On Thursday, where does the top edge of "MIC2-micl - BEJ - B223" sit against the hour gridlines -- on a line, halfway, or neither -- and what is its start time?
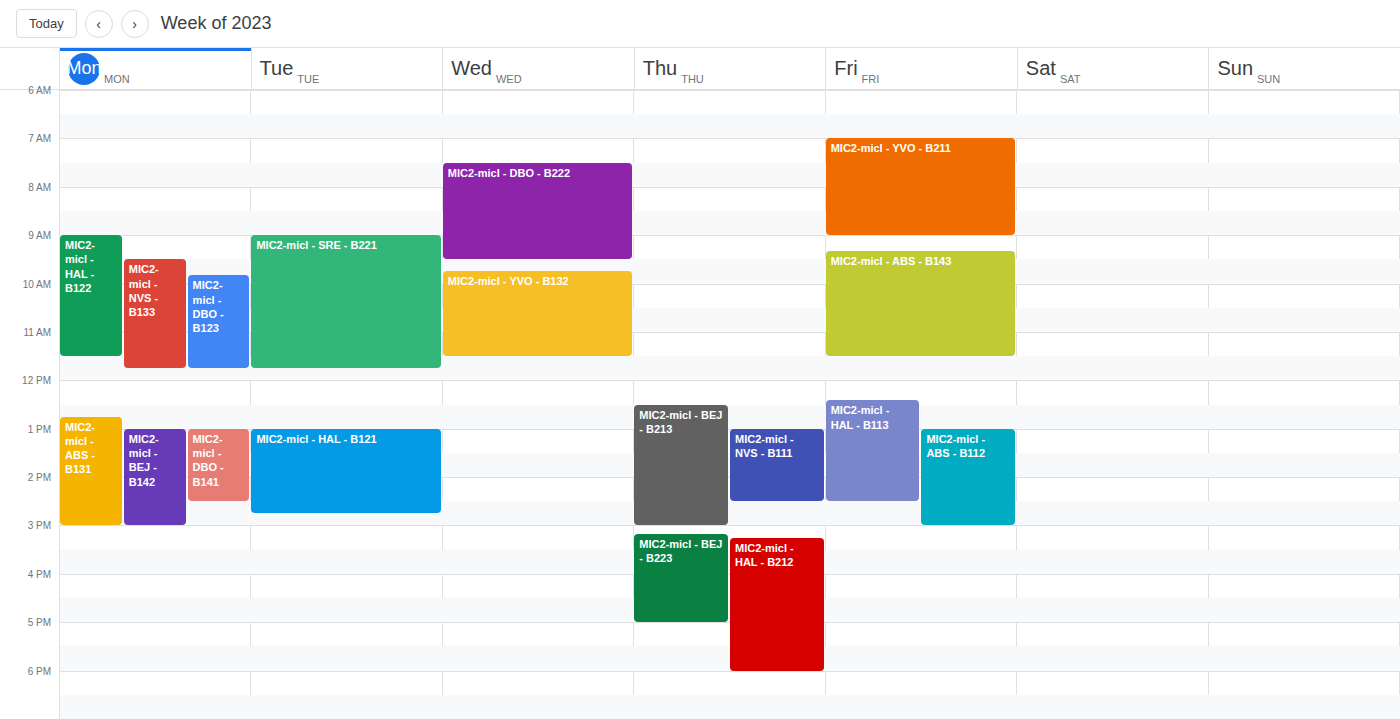
3:10 PM -- neither: 10 minutes below the 3 PM line and 50 minutes above the 4 PM line.